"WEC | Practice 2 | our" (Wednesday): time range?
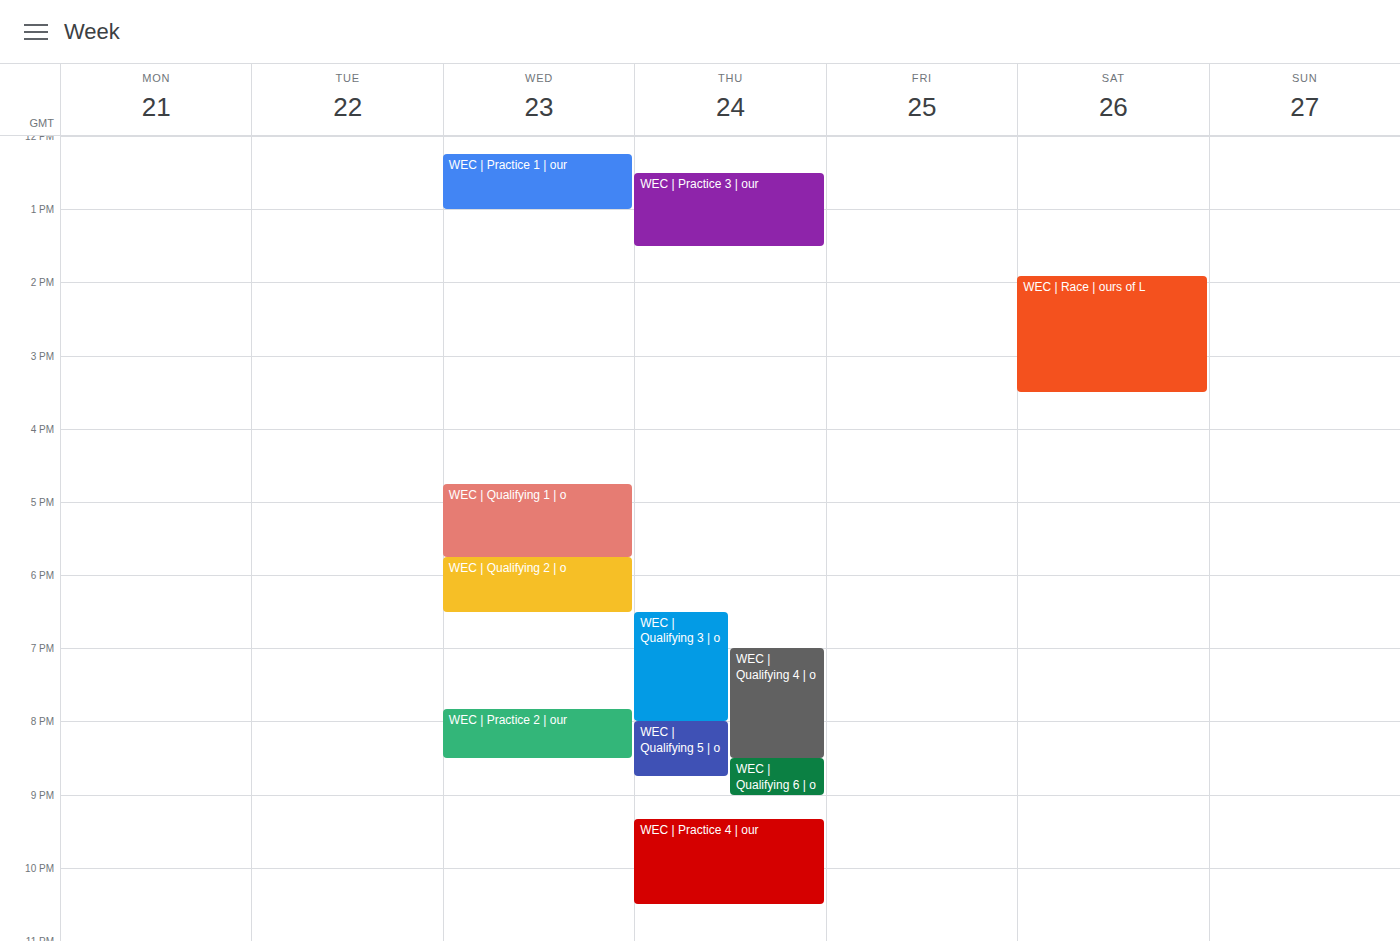
7:50 PM to 8:30 PM